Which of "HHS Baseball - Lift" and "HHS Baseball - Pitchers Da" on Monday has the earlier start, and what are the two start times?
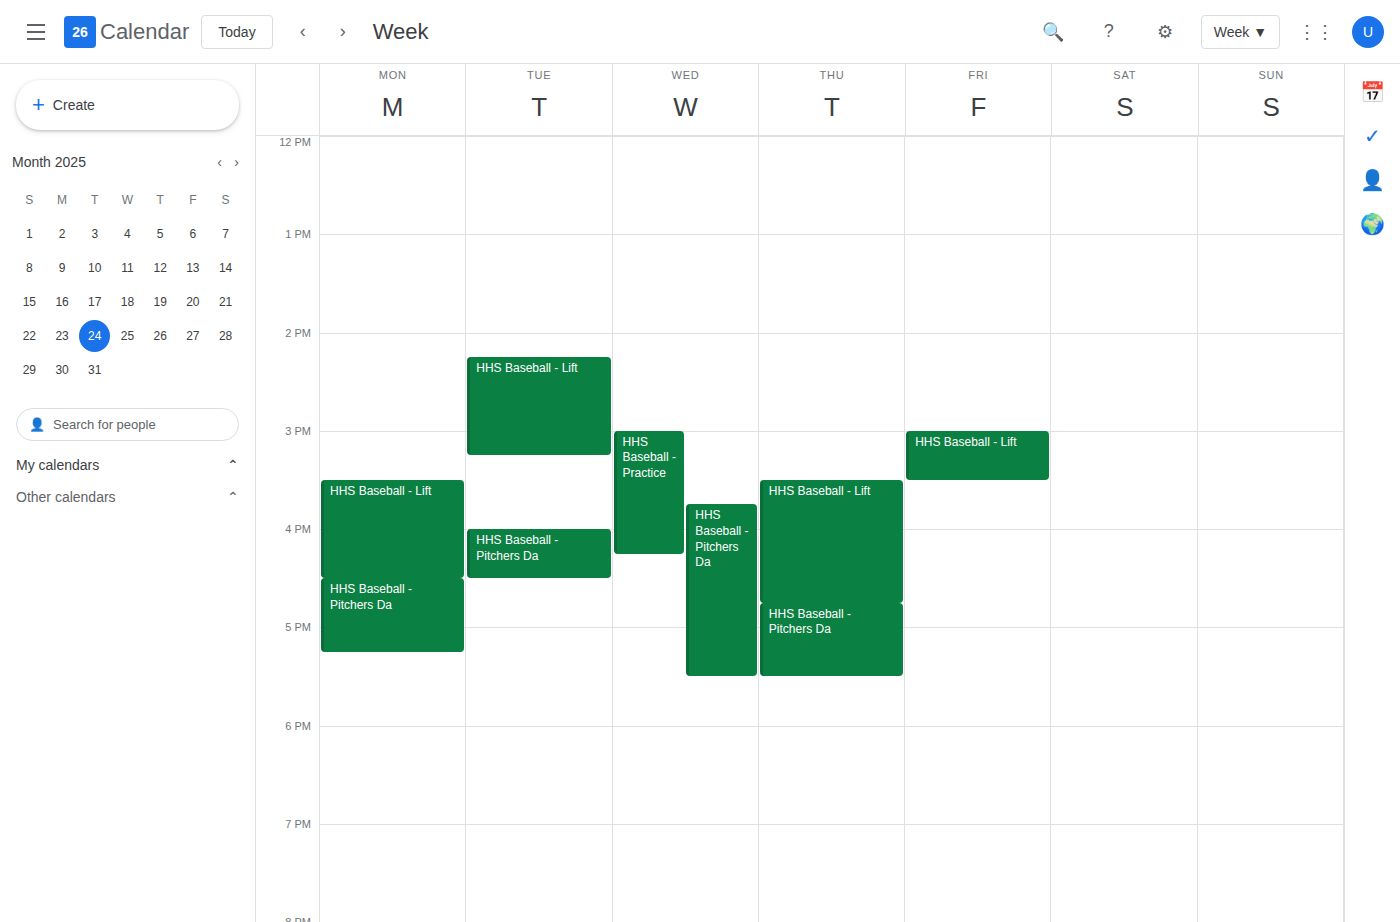
"HHS Baseball - Lift" 3:30 PM; "HHS Baseball - Pitchers Da" 4:30 PM.